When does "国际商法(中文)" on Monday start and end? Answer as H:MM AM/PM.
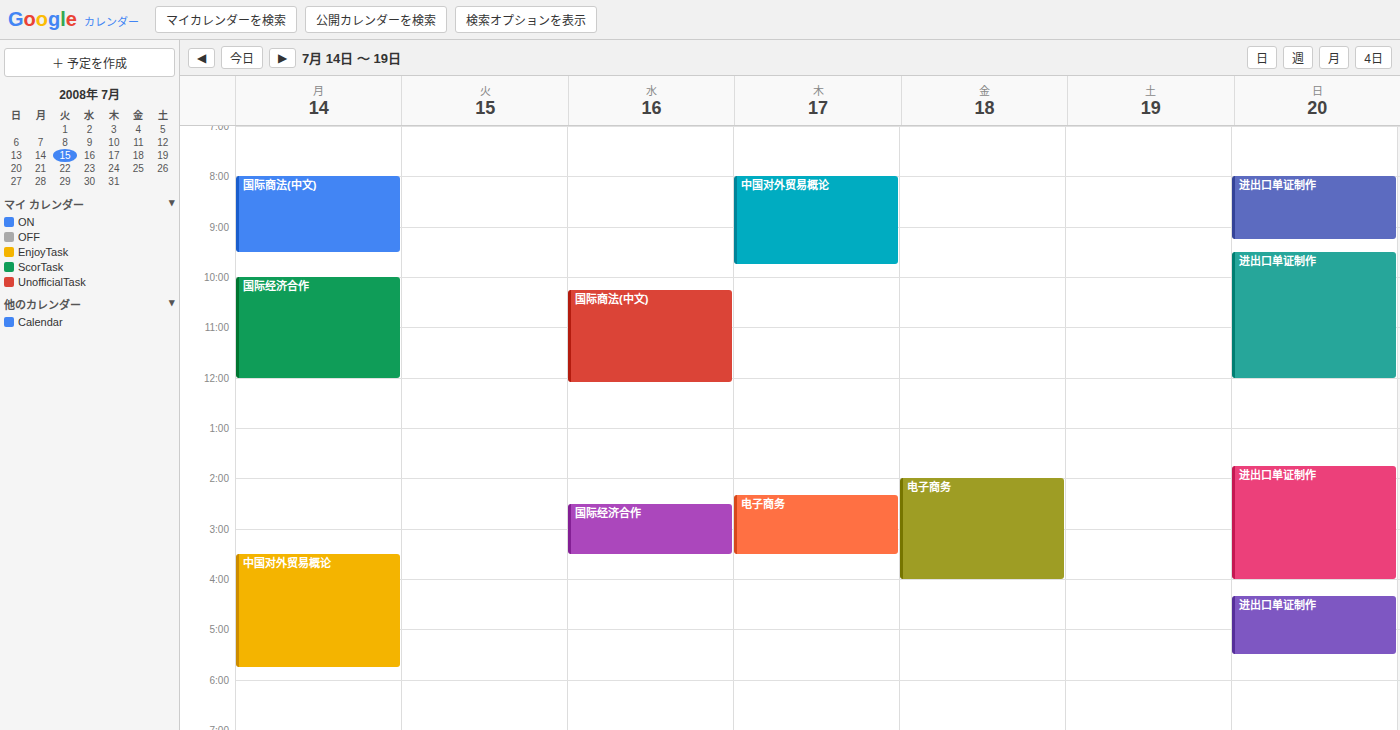
8:00 AM to 9:30 AM